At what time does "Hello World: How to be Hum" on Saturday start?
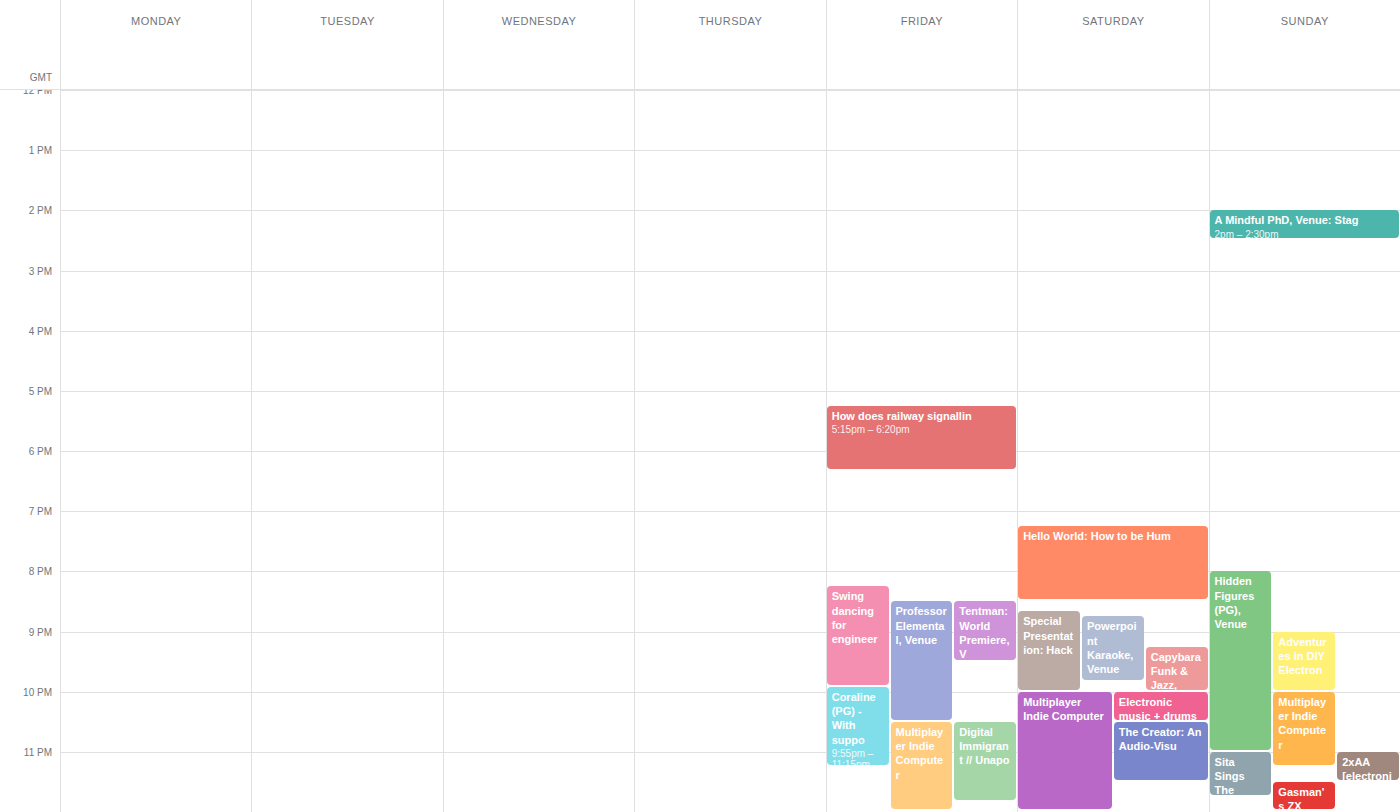
7:15 PM